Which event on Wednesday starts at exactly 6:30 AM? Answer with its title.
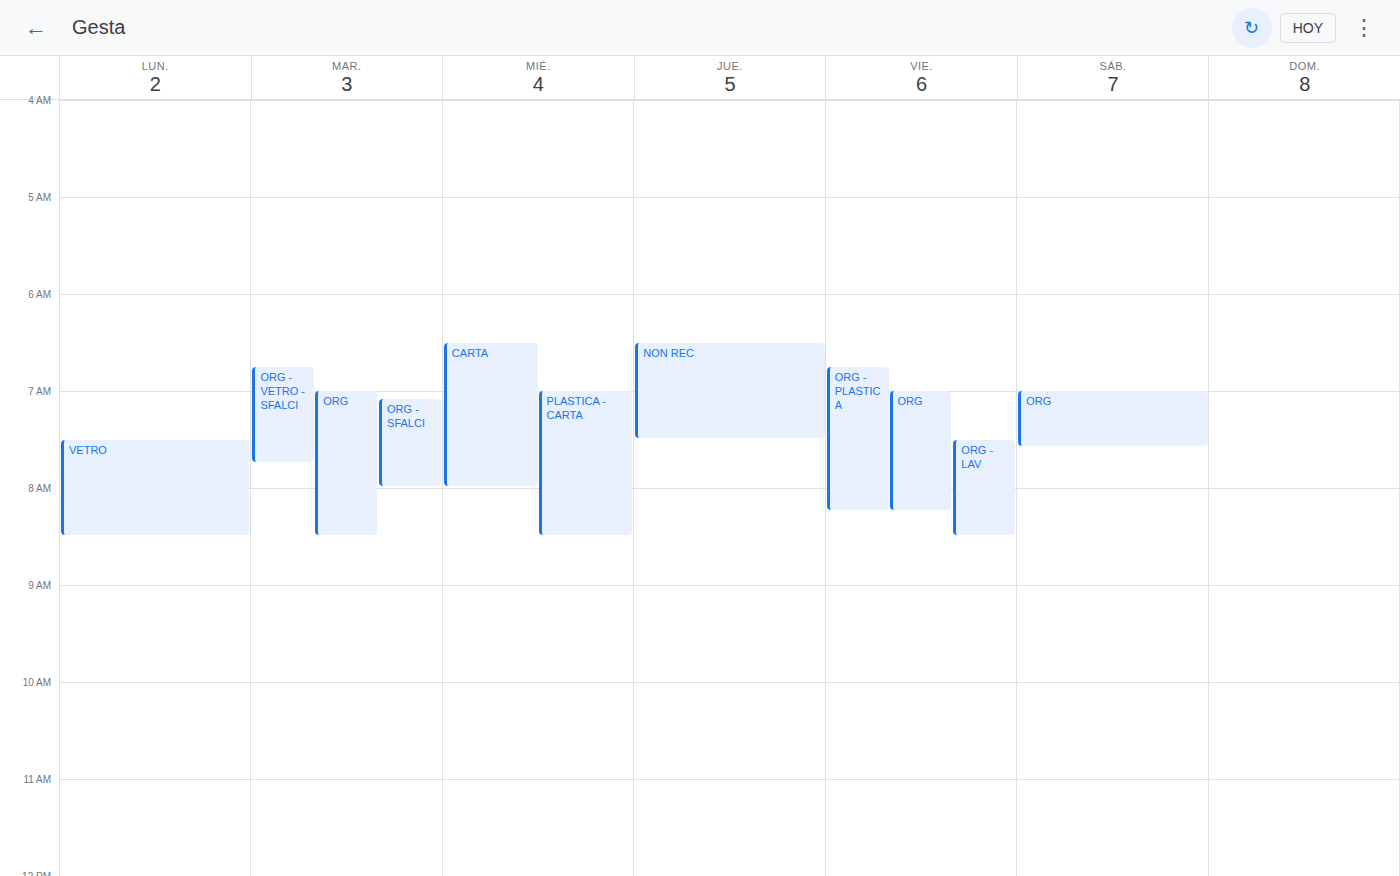
"CARTA"